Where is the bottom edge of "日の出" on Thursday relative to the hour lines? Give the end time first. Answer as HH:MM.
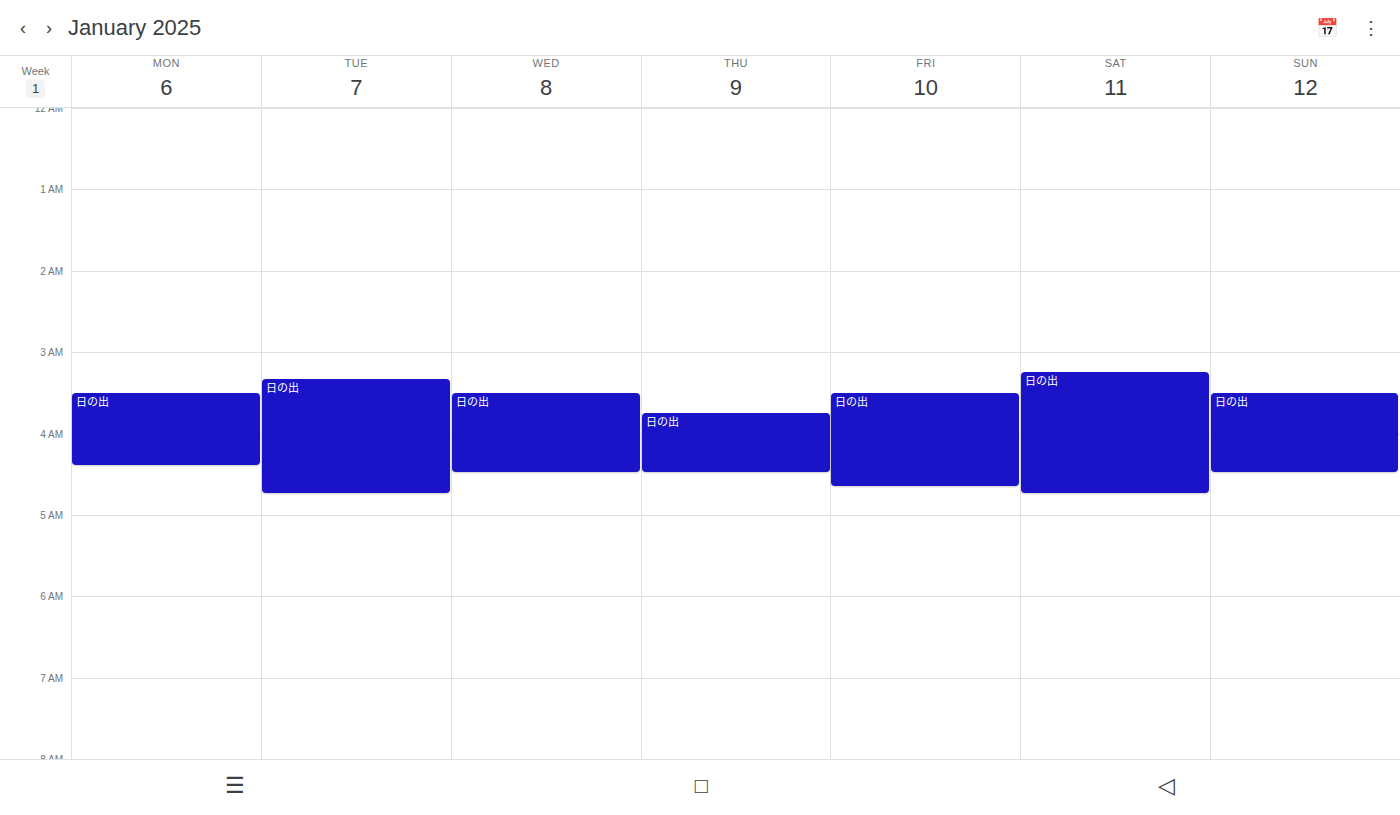
04:30 -- halfway between the 04:00 and 05:00 lines.